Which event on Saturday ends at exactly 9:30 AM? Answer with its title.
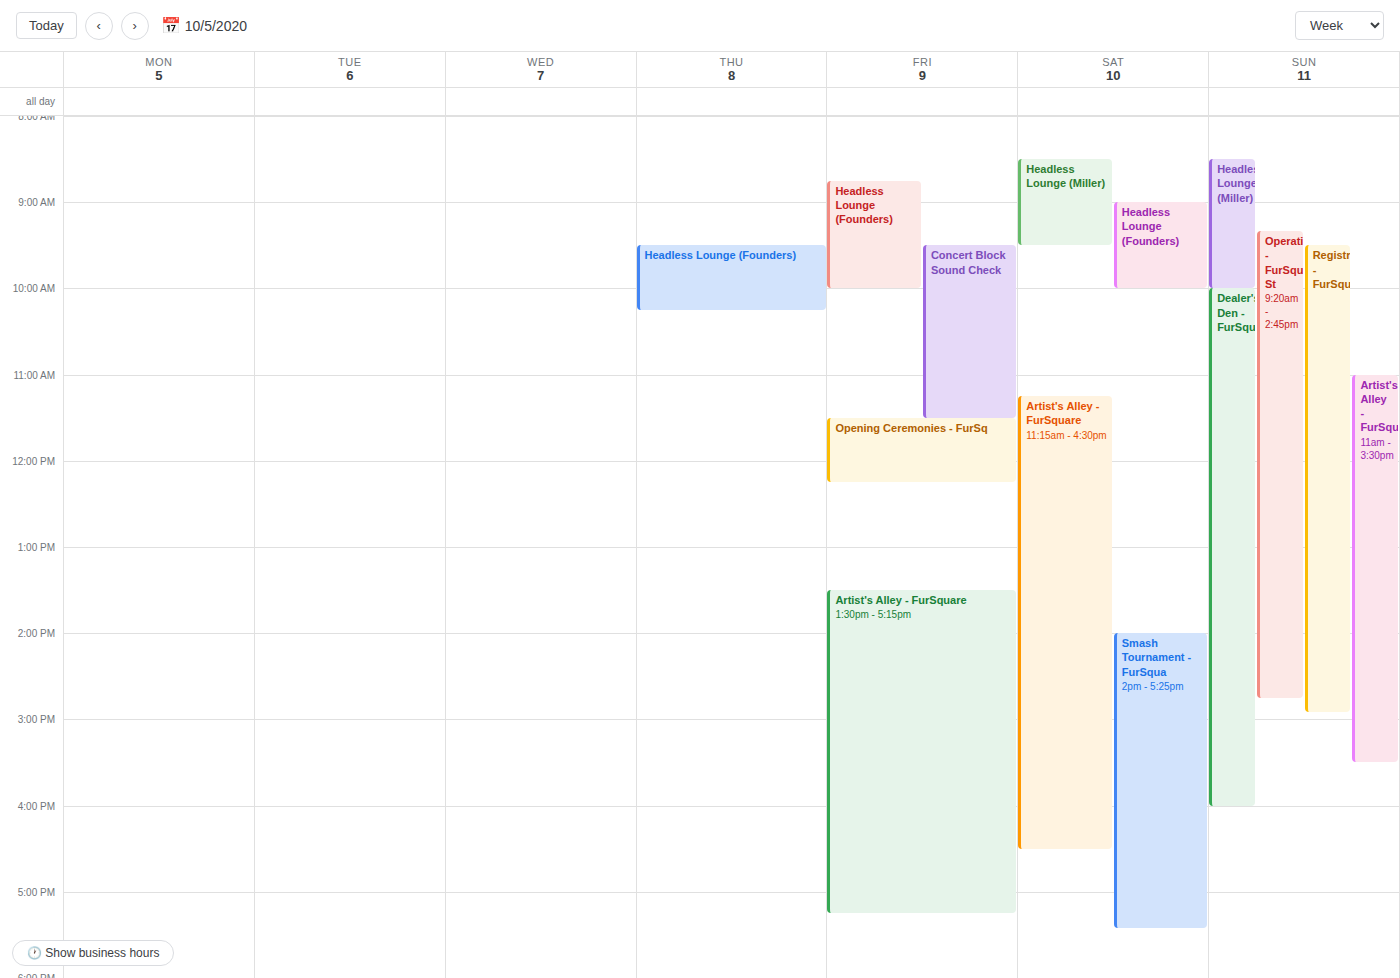
"Headless Lounge (Miller)"